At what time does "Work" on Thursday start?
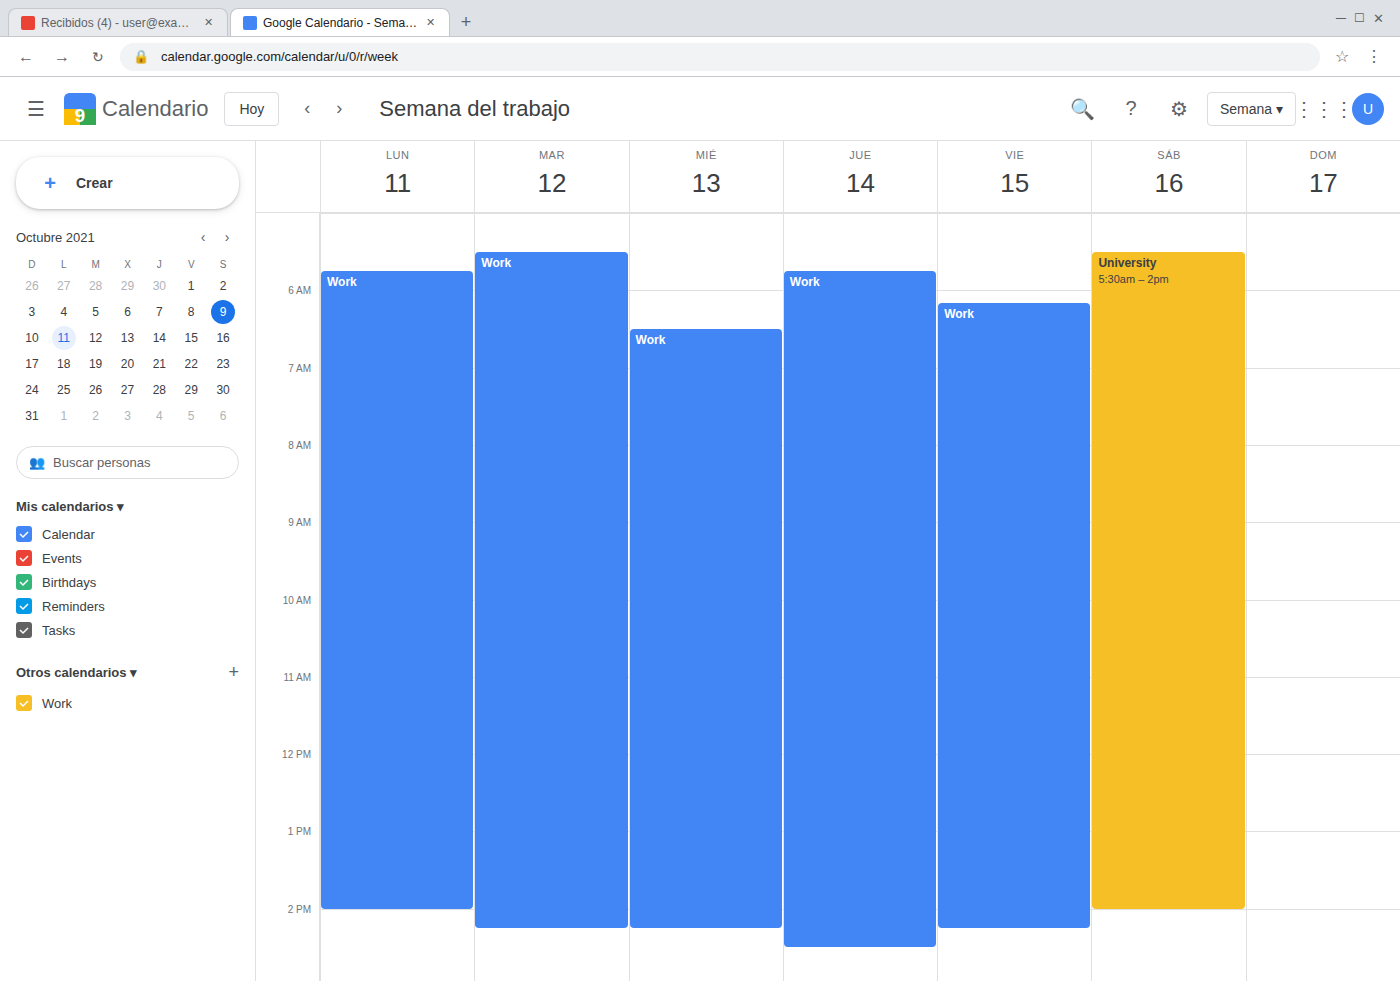
5:45 AM